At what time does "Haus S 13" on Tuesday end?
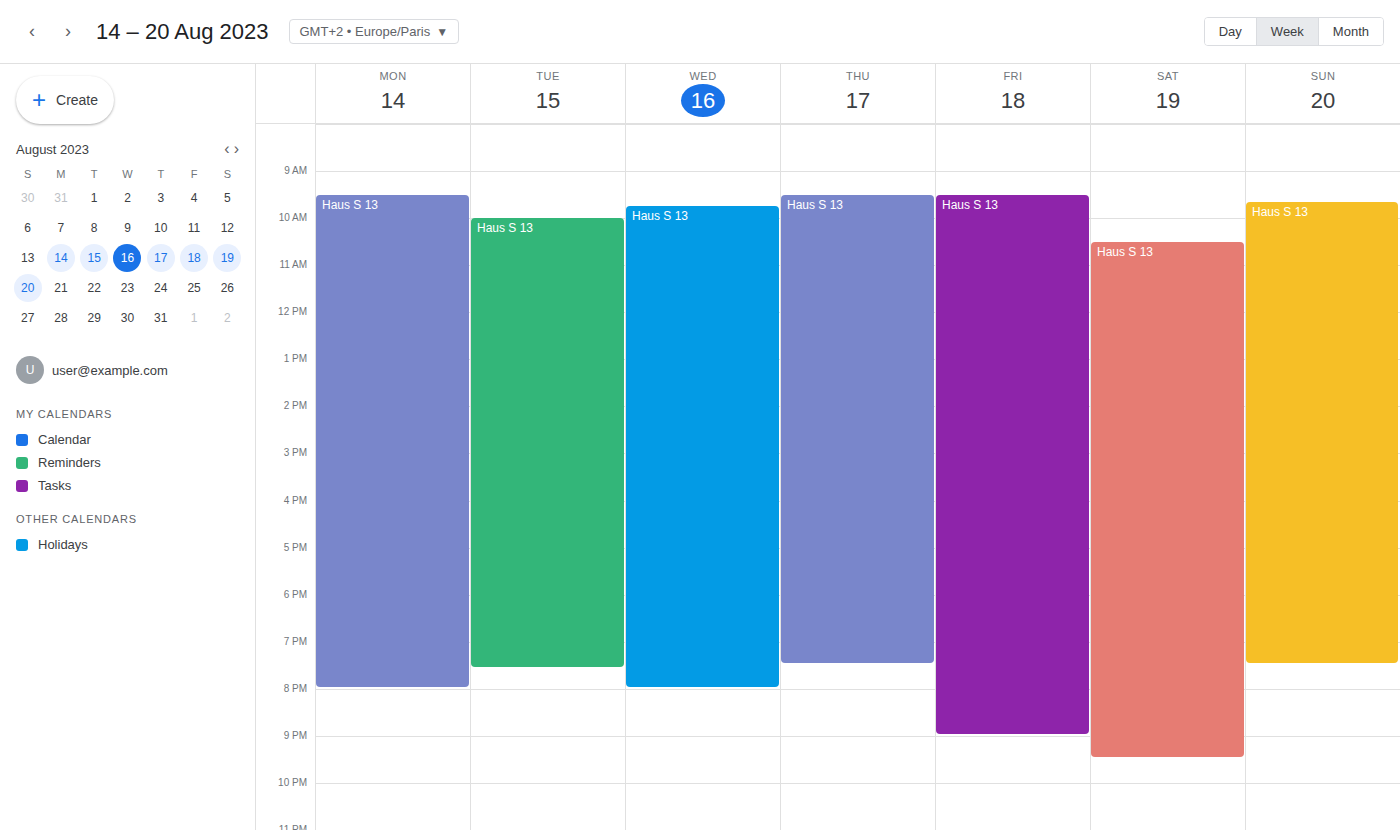
7:35 PM